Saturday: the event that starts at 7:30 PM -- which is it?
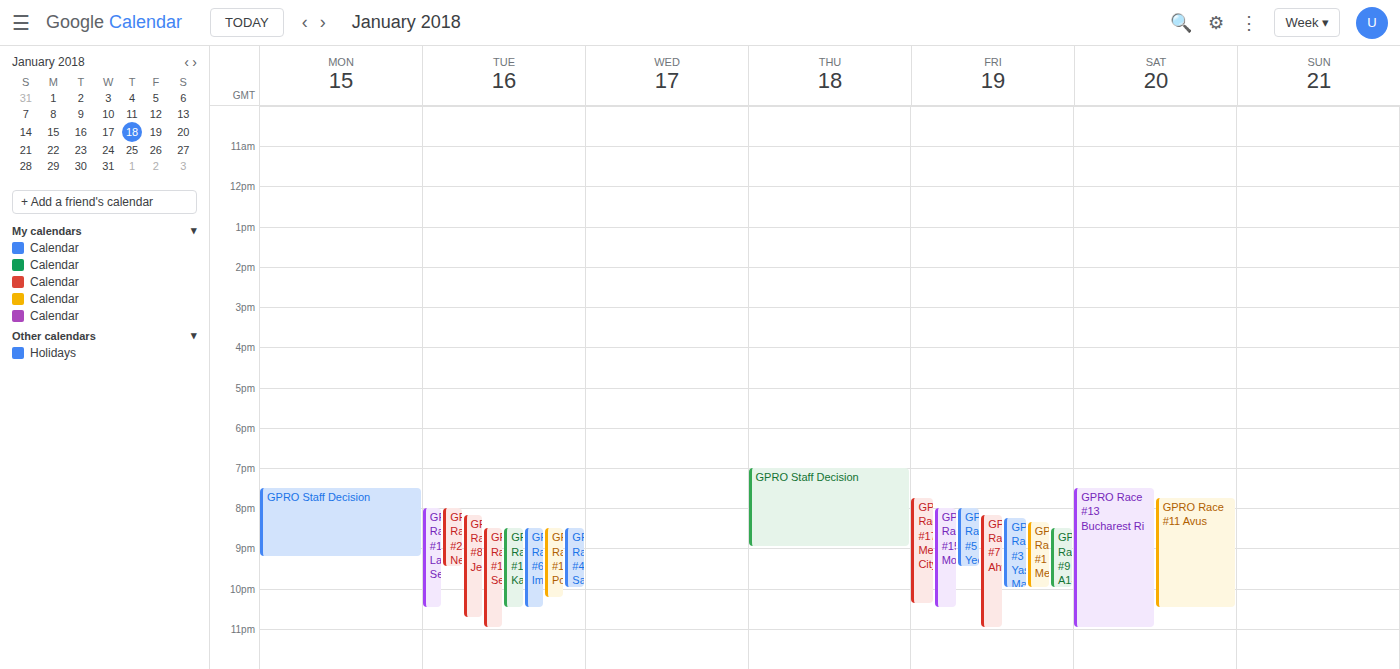
"GPRO Race #13 Bucharest Ri"